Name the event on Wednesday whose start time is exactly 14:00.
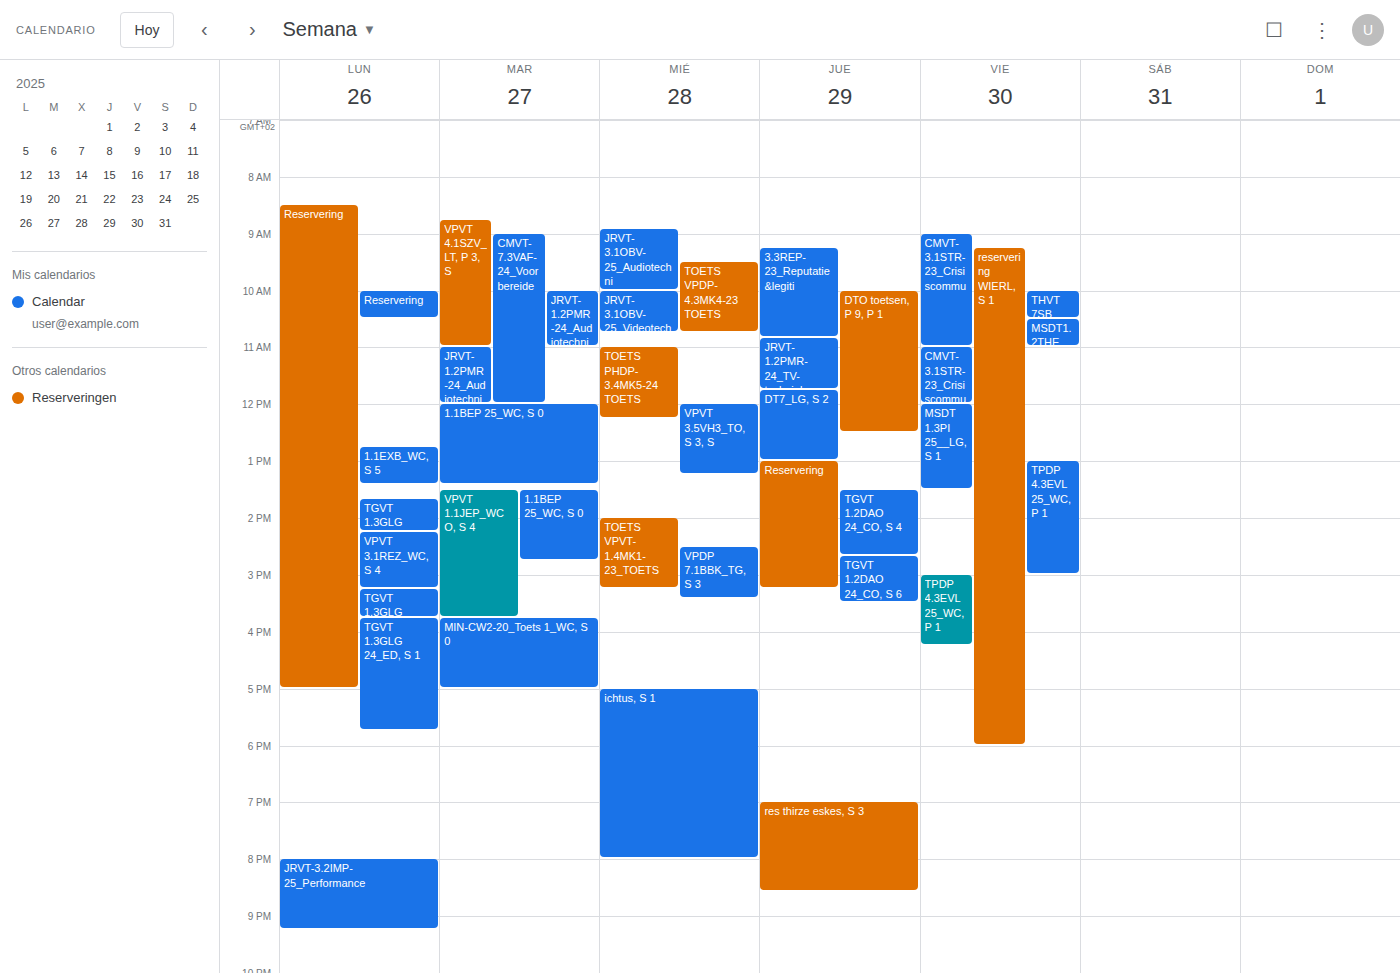
"TOETS VPVT-1.4MK1-23_TOETS"